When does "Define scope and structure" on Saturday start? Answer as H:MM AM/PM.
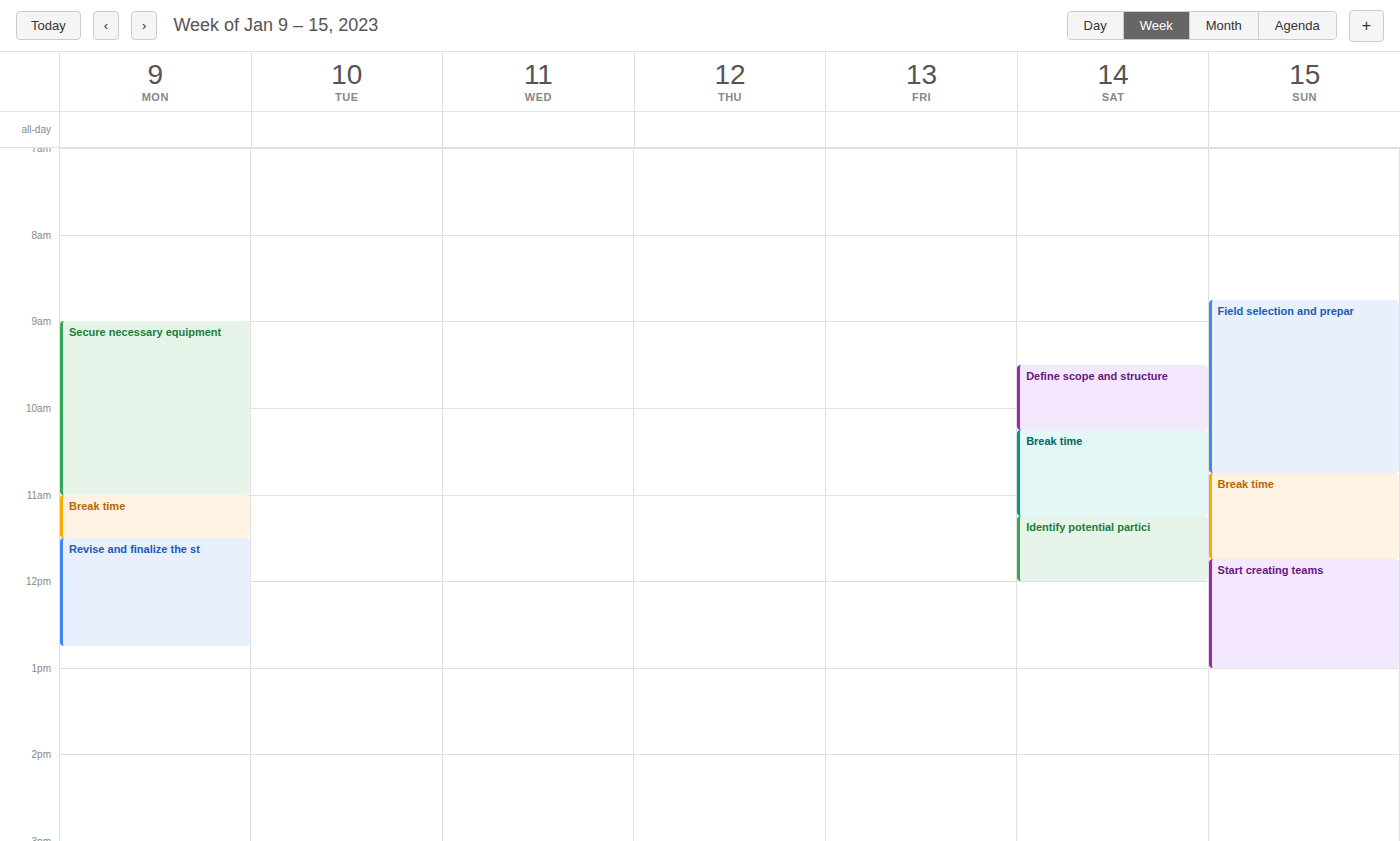
9:30 AM